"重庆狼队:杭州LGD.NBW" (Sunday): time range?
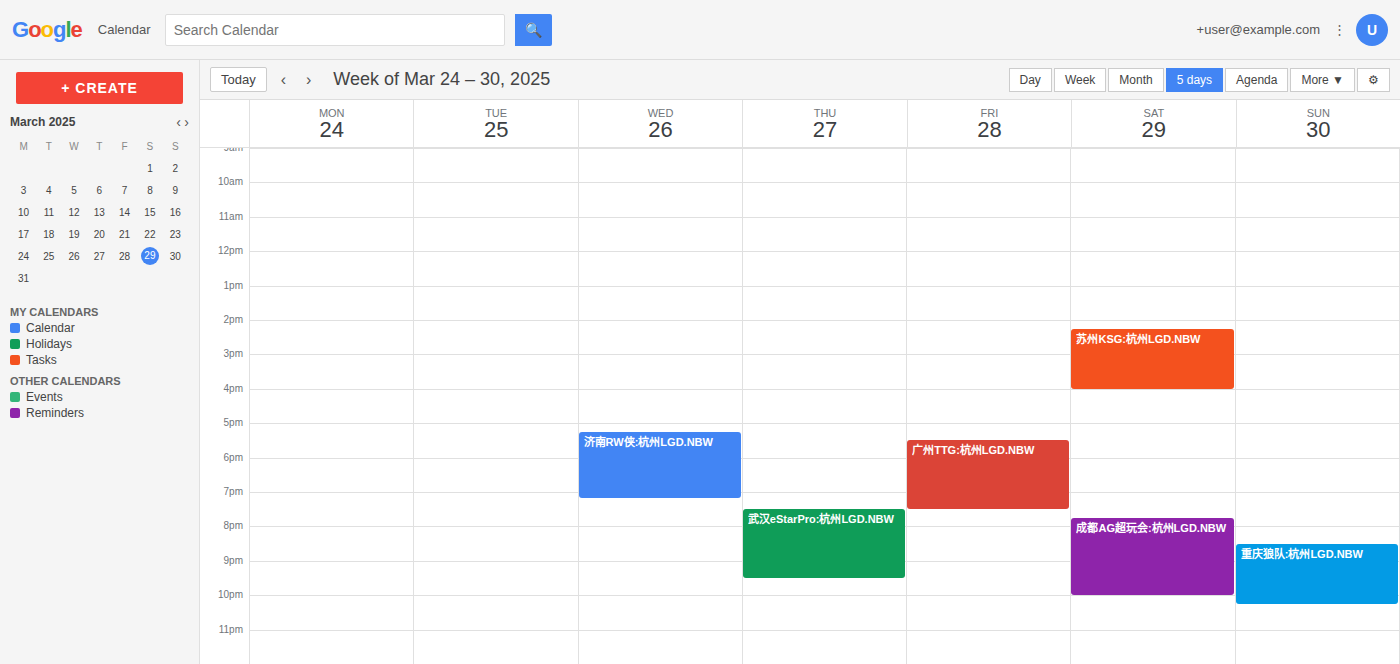
8:30 PM to 10:15 PM